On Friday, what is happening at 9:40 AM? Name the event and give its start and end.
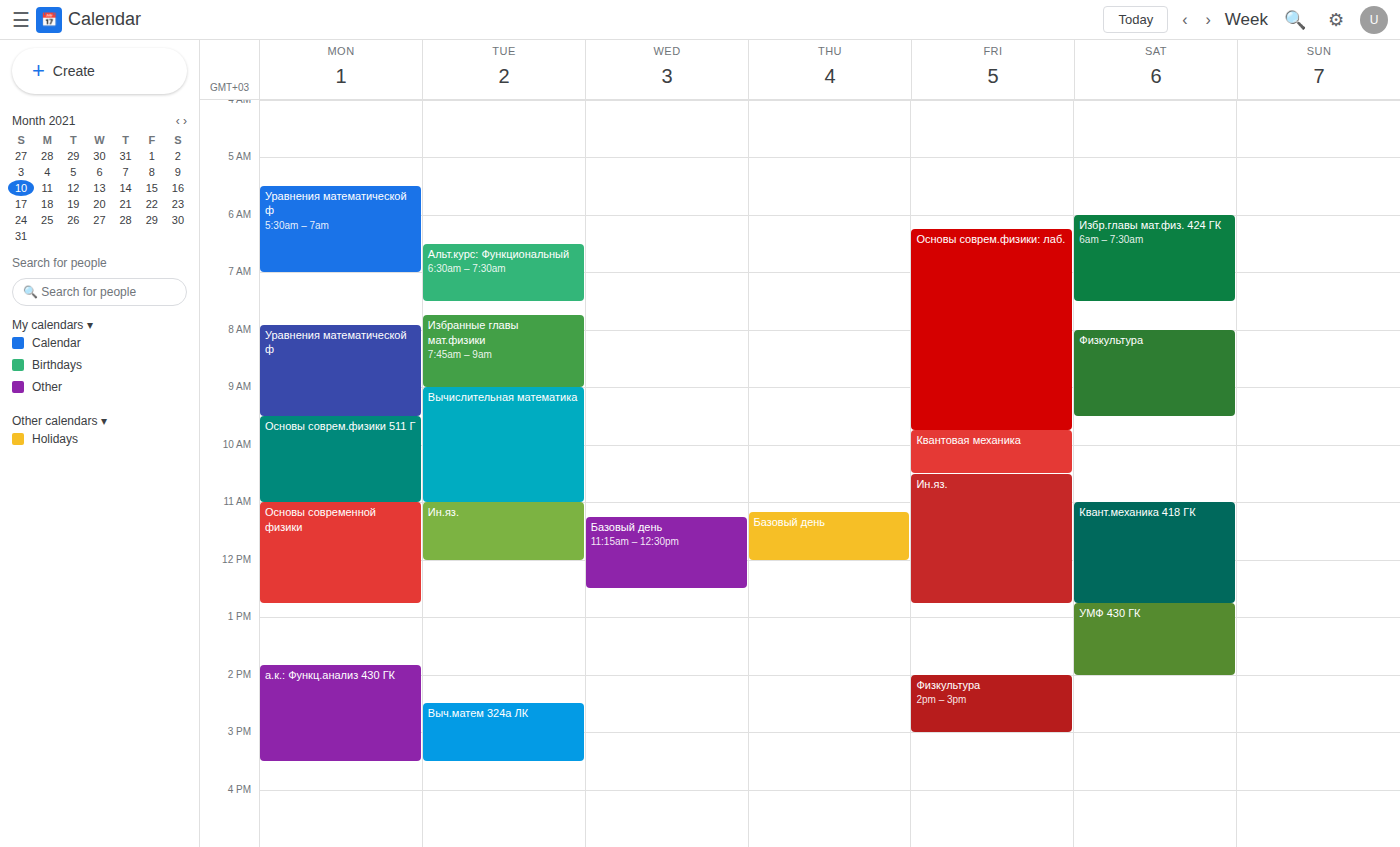
"Основы соврем.физики: лаб.", 6:15 AM to 9:45 AM